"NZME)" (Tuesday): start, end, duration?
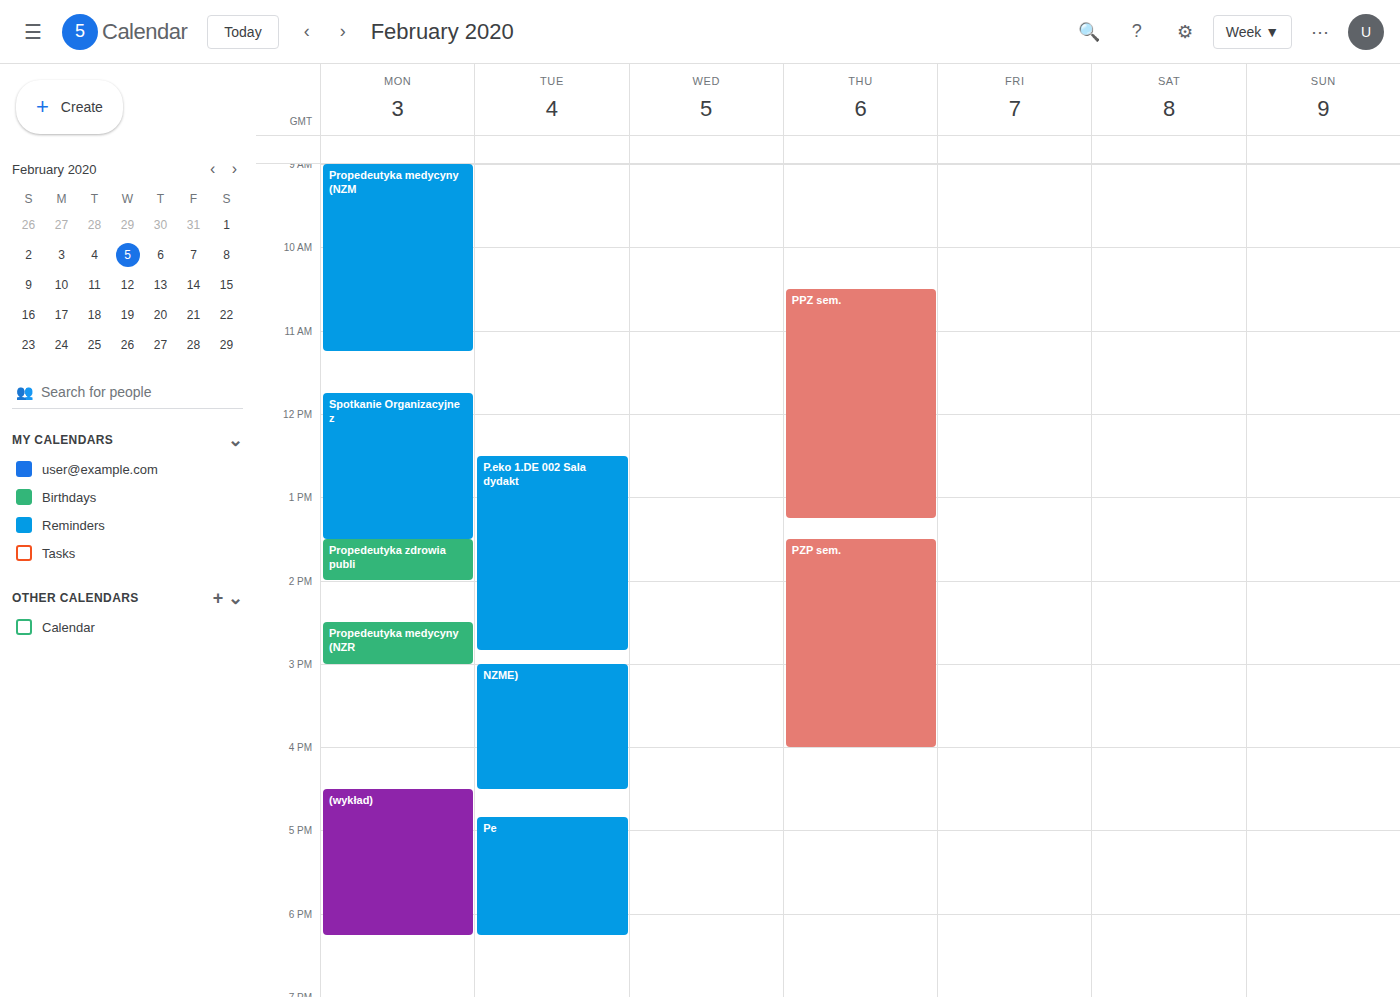
3:00 PM to 4:30 PM, 1 hour 30 minutes